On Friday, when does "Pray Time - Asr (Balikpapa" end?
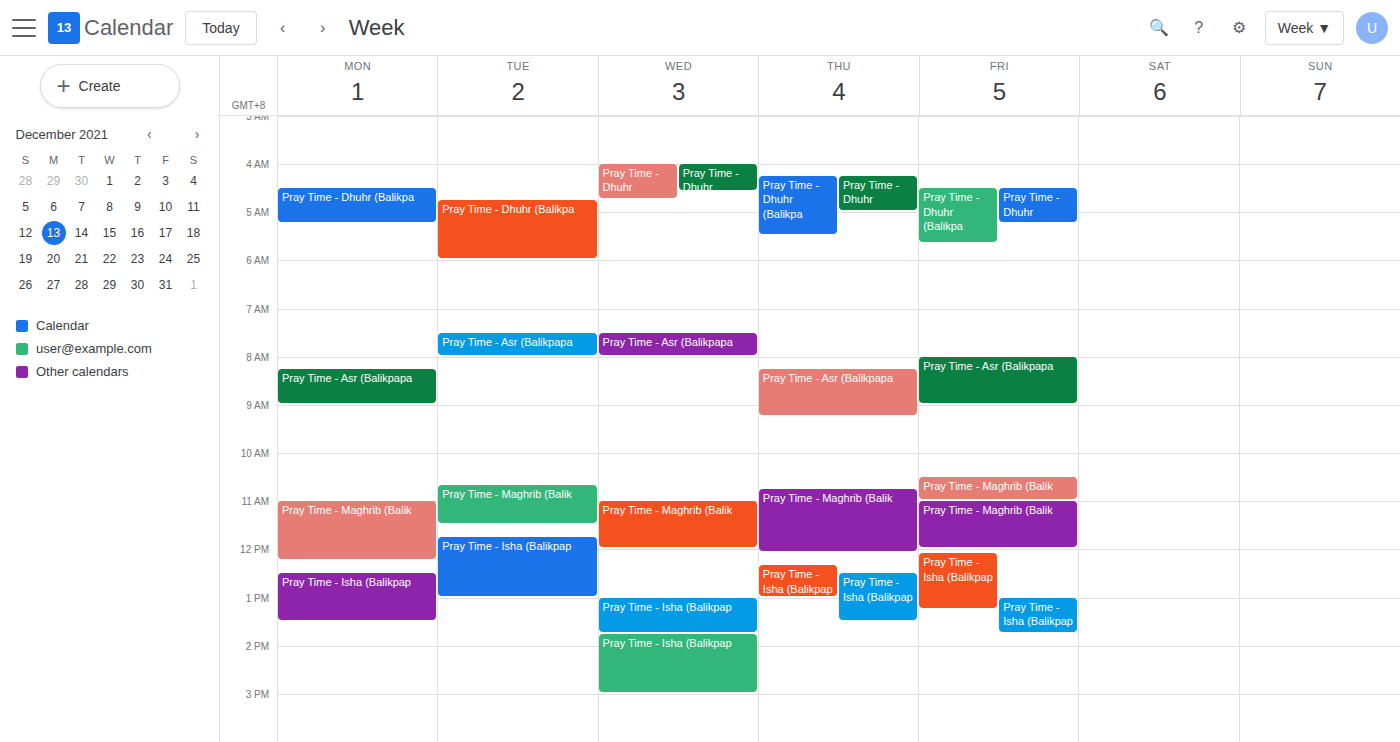
09:00